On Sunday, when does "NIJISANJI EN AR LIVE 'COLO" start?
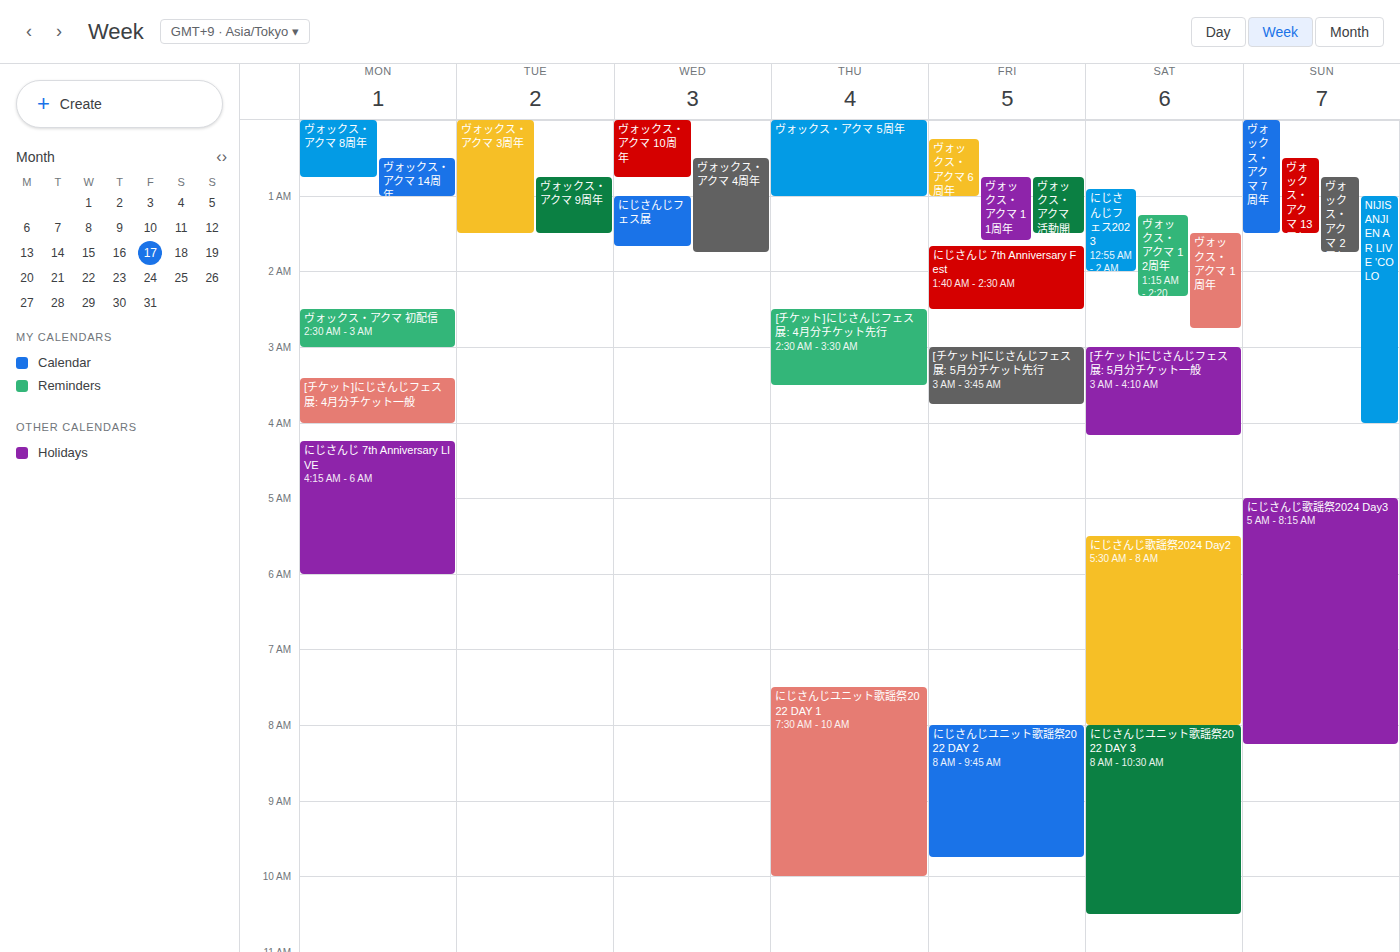
1:00 AM